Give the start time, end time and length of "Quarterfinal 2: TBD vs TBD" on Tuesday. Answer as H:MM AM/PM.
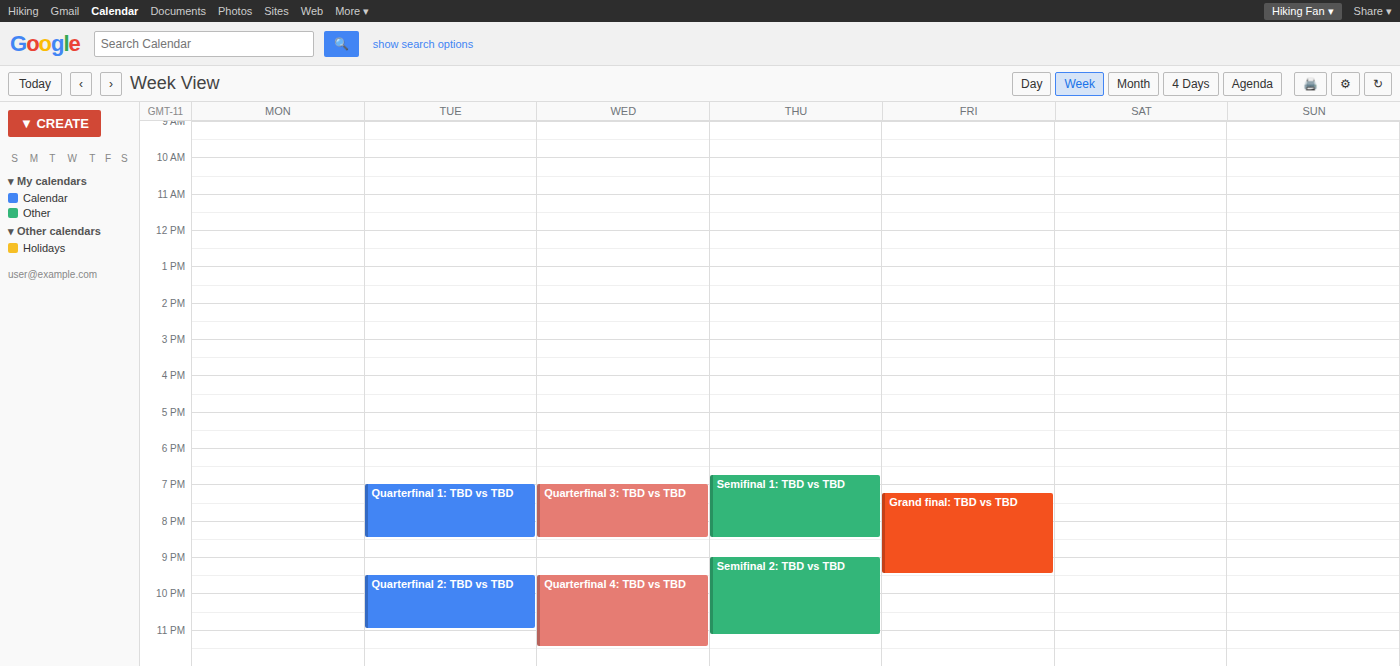
9:30 PM to 11:00 PM, 1 hour 30 minutes